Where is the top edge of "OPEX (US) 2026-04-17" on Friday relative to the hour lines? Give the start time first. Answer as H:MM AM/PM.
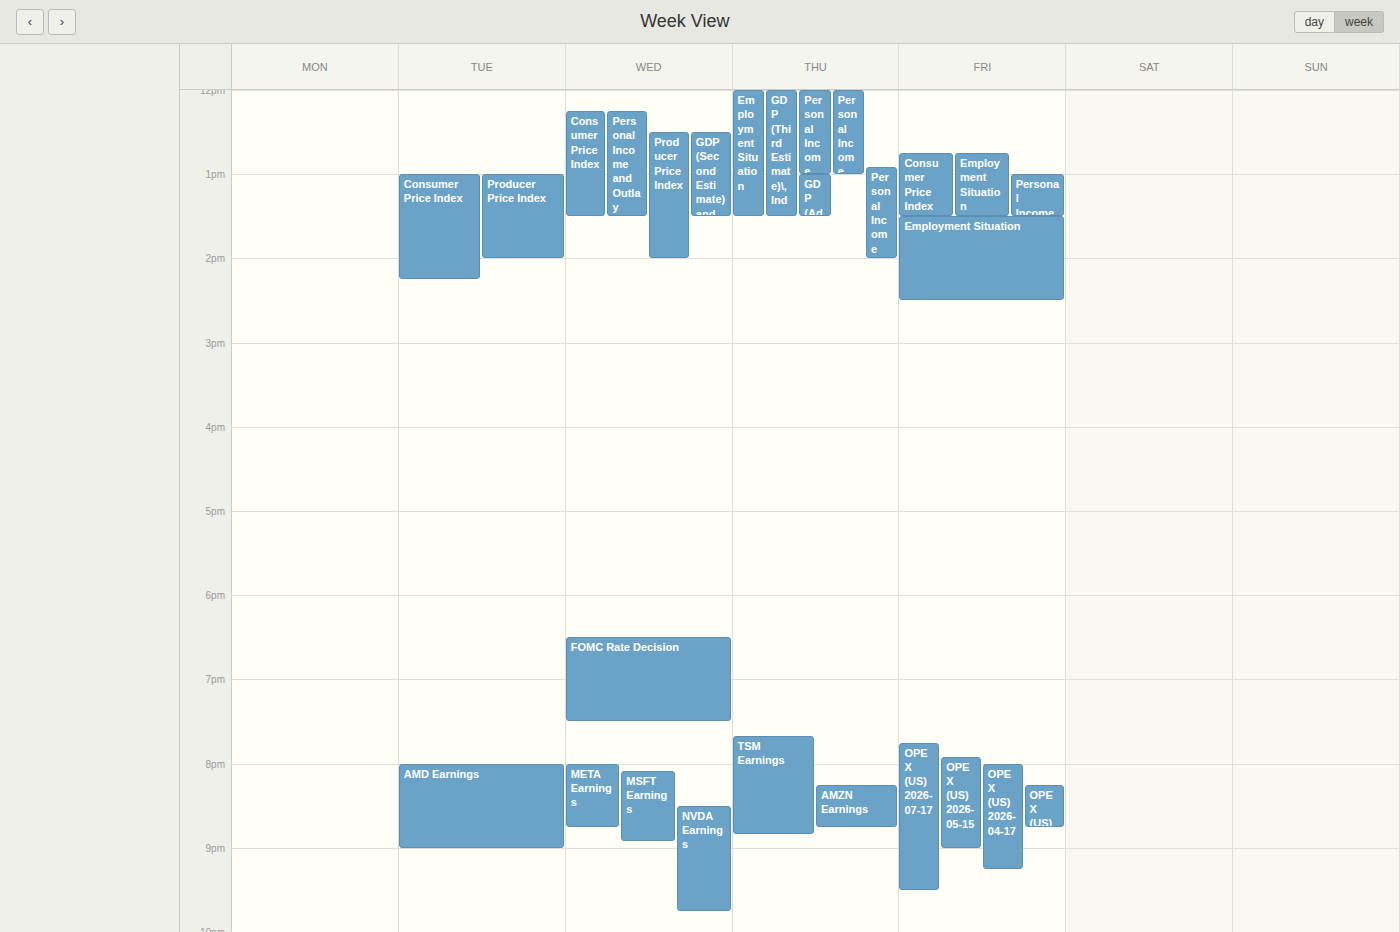
8:00 PM -- exactly on the 8 PM line.